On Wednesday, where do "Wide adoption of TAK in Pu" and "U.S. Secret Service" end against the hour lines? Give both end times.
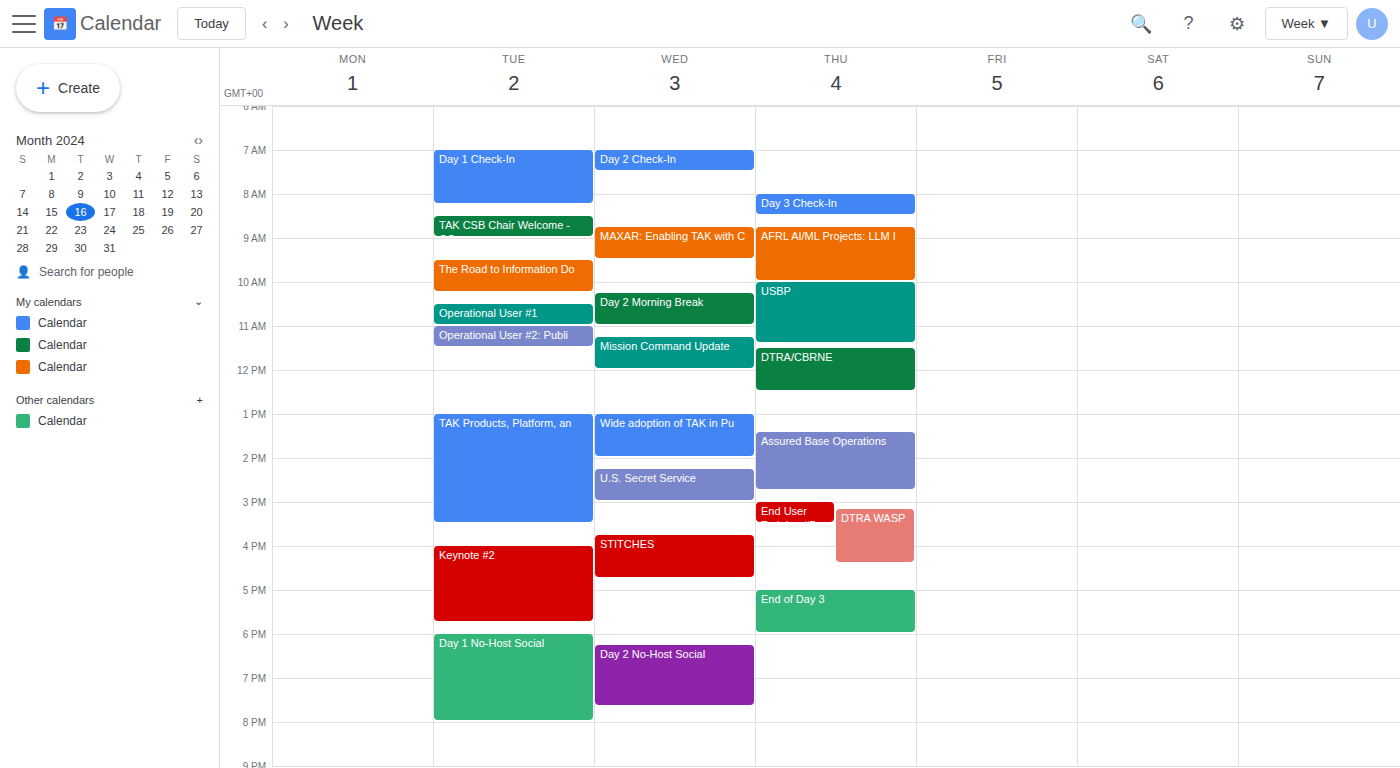
"Wide adoption of TAK in Pu": 2:00 PM, exactly on the 2 PM line. "U.S. Secret Service": 3:00 PM, exactly on the 3 PM line.